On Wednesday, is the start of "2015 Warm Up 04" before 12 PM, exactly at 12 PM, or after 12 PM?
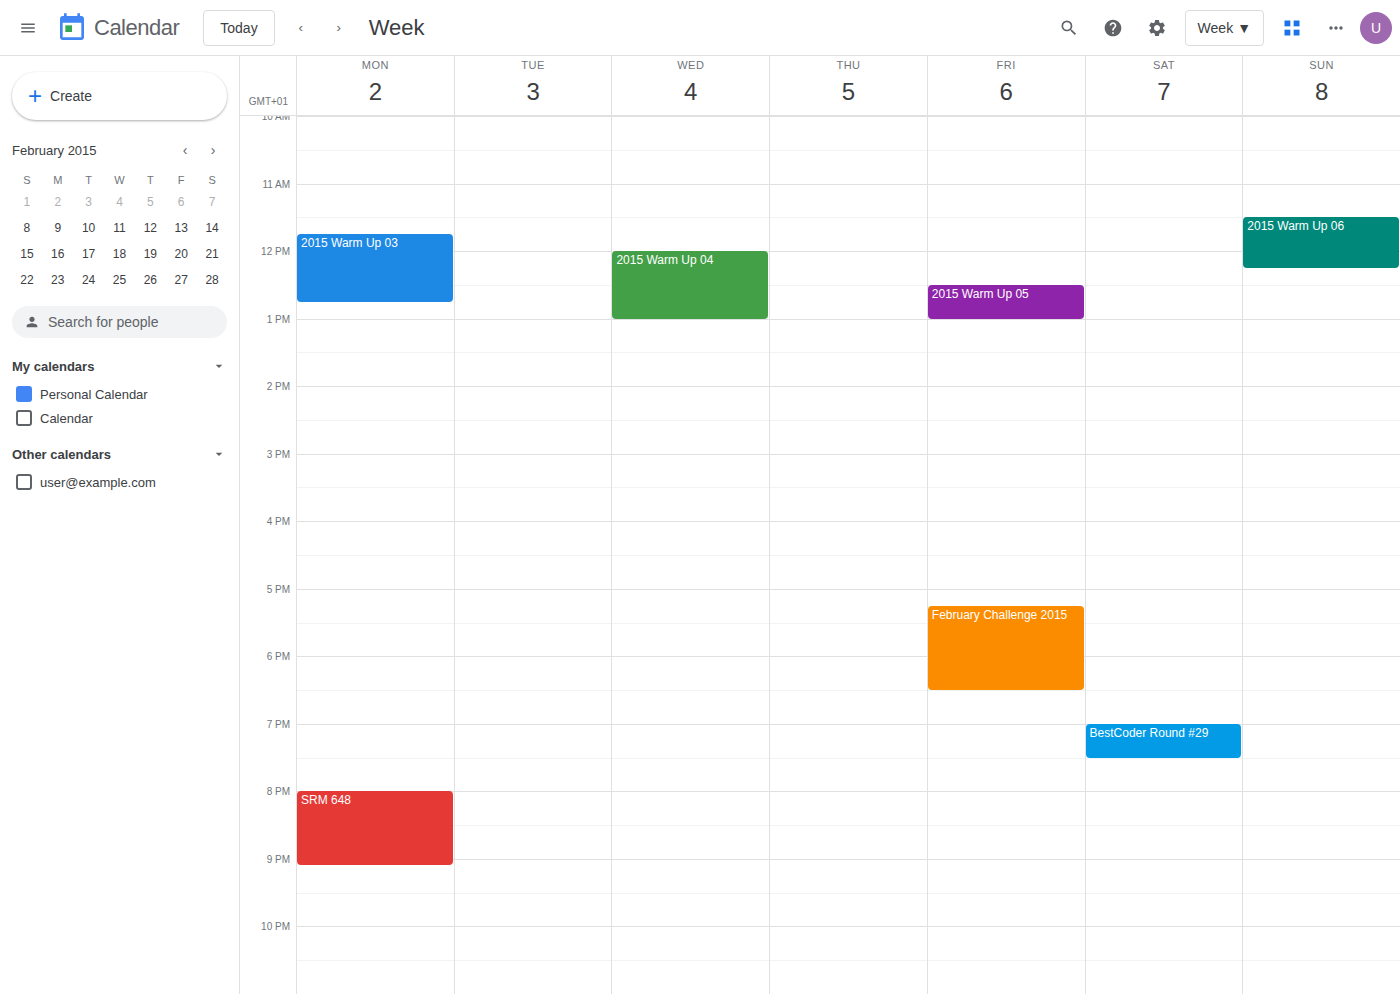
12:00 PM -- exactly at 12 PM, on the 12 PM line.